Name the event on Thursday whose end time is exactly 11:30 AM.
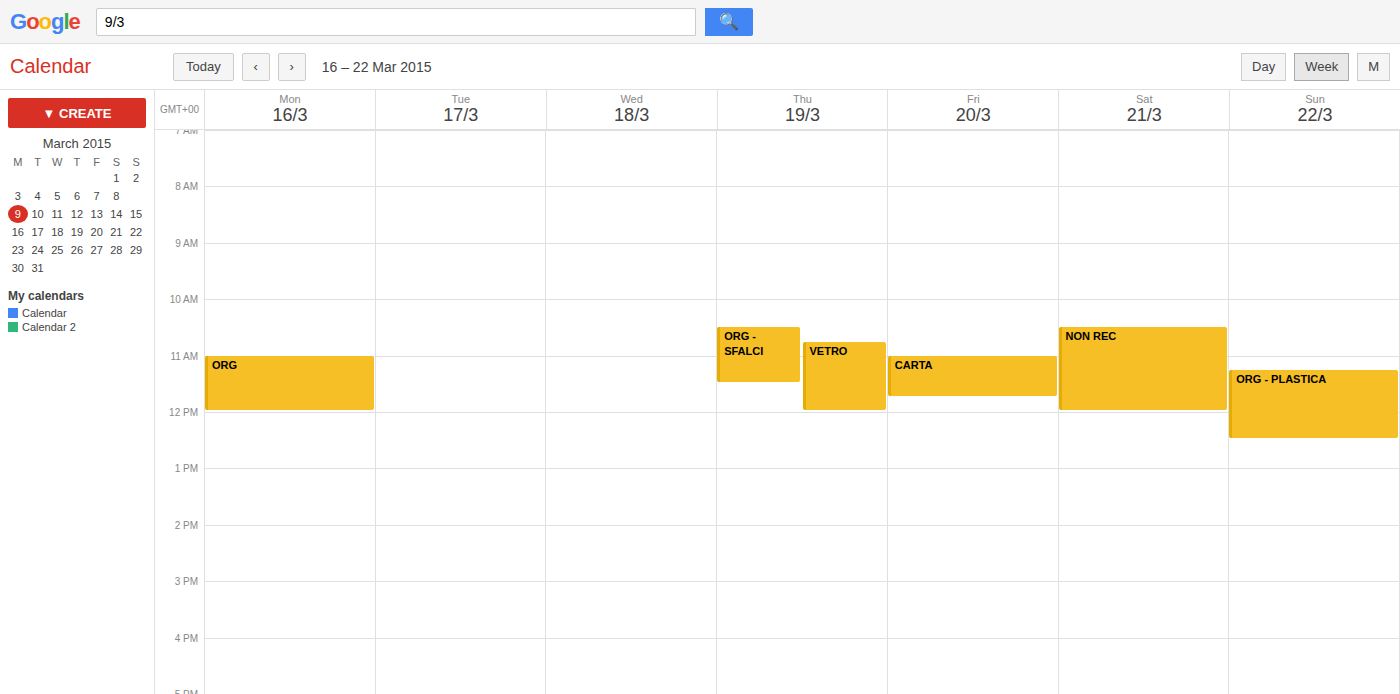
"ORG - SFALCI"